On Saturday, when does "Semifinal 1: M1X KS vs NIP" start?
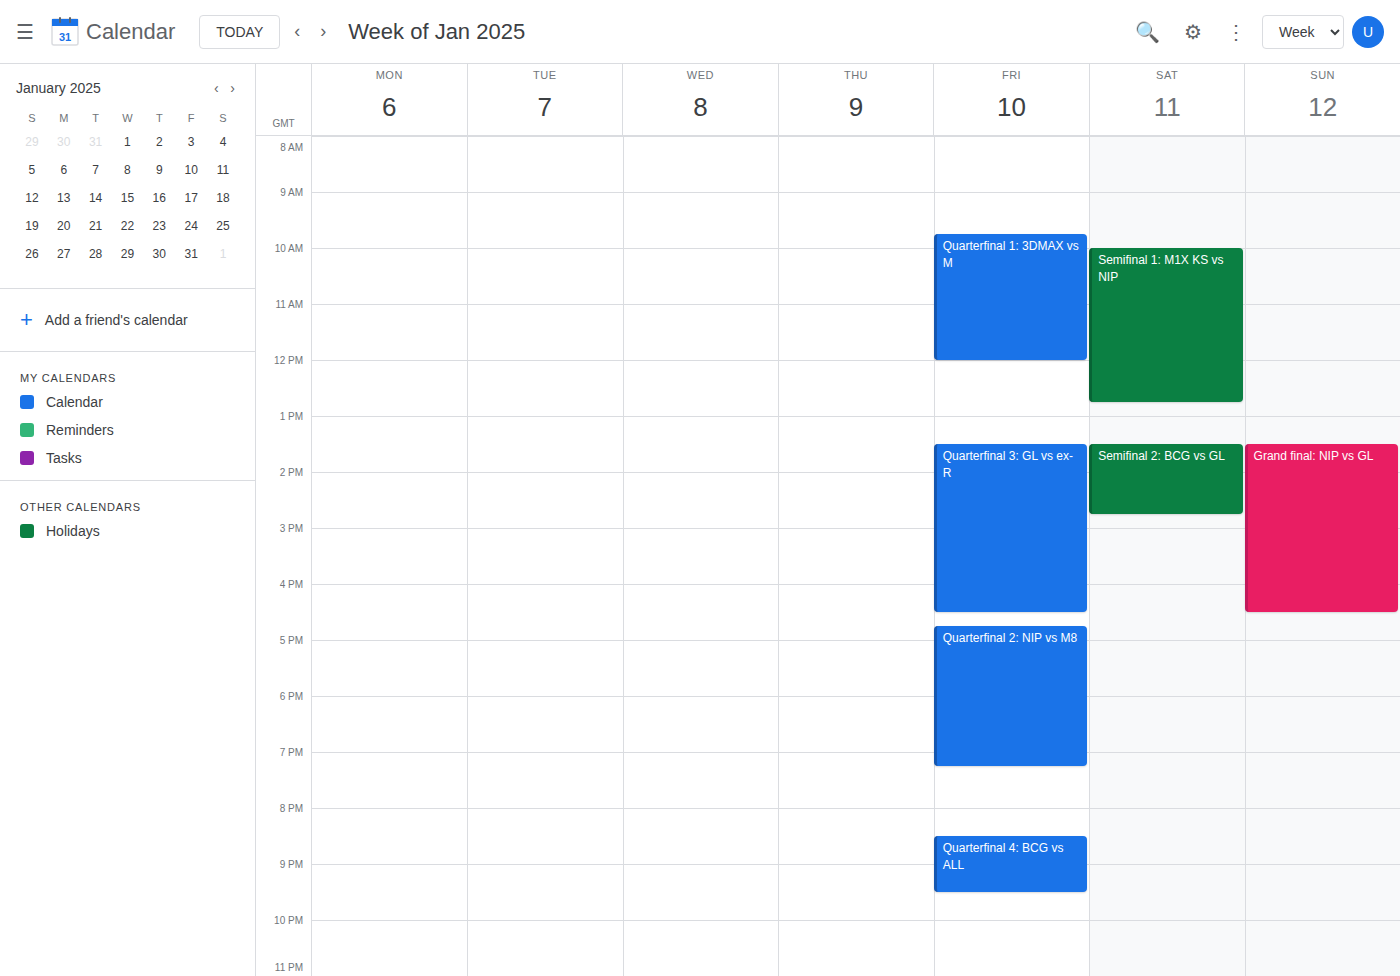
10:00 AM